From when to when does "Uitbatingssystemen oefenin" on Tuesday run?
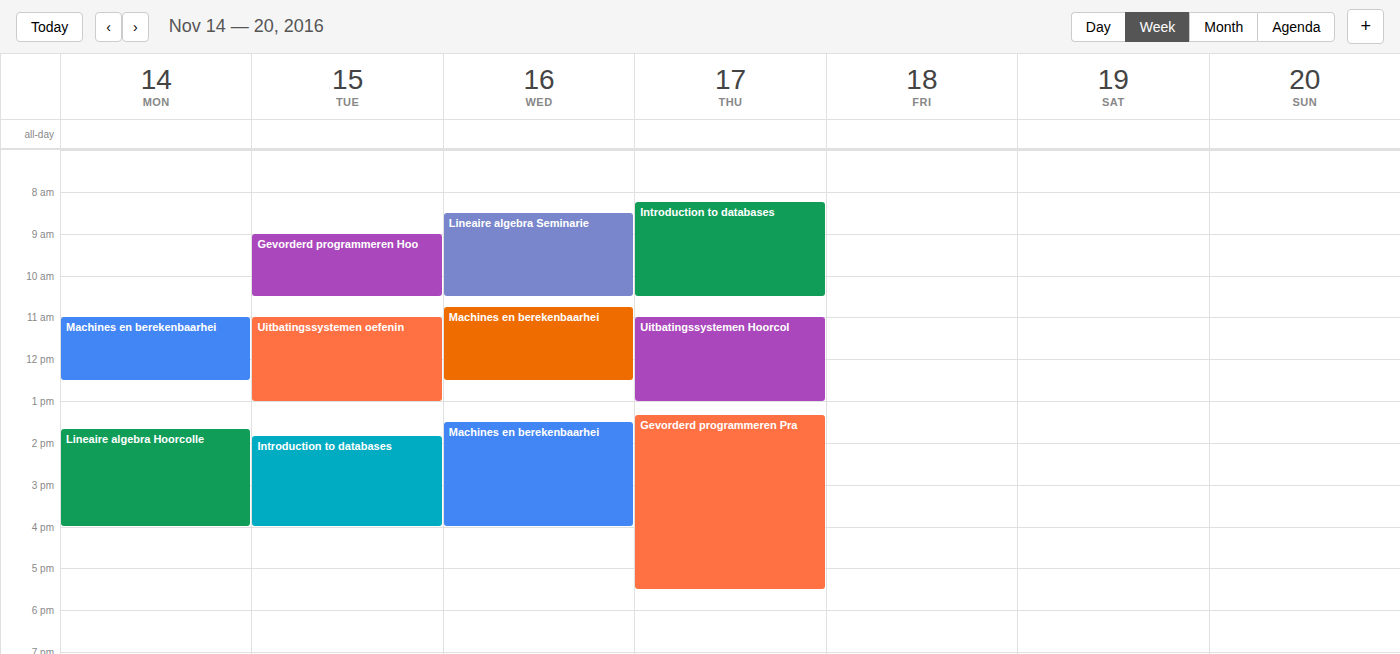
11:00 AM to 1:00 PM